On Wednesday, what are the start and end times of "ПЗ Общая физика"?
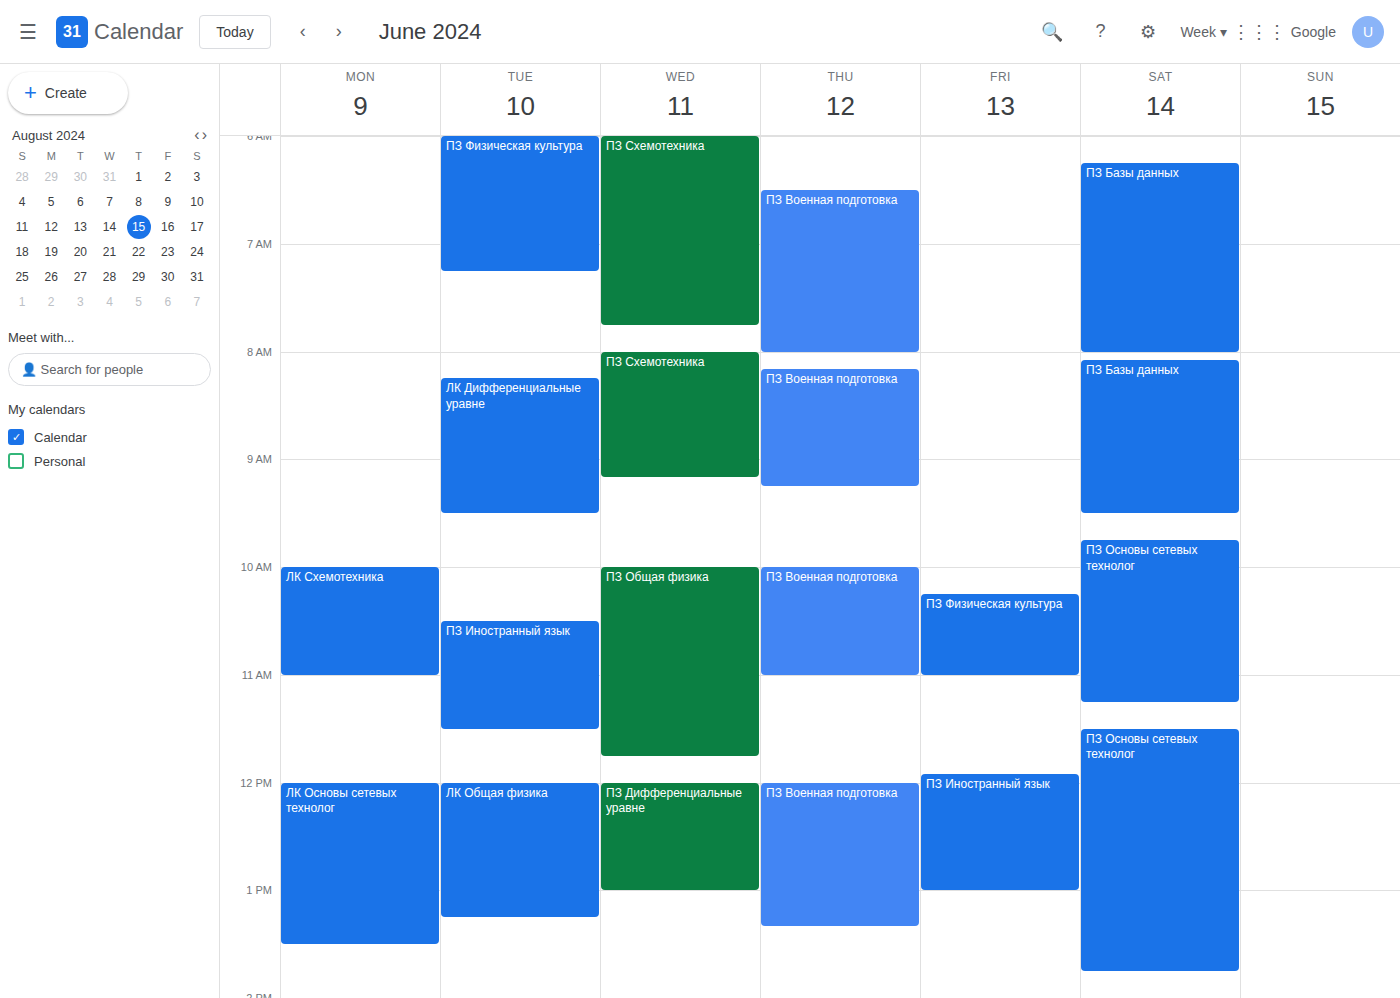
10:00 AM to 11:45 AM